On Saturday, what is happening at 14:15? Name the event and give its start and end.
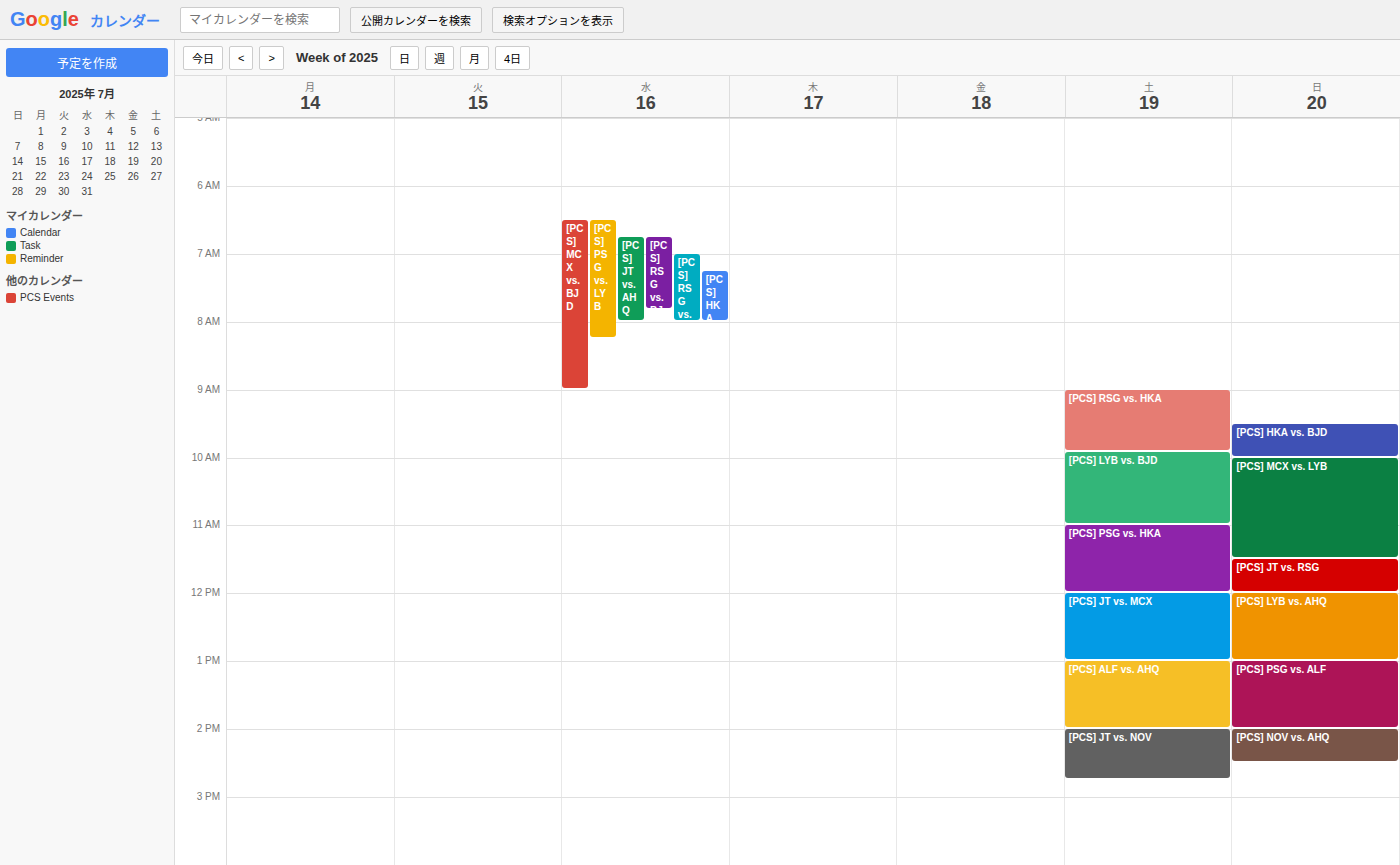
"[PCS] JT vs. NOV", 14:00 to 14:45